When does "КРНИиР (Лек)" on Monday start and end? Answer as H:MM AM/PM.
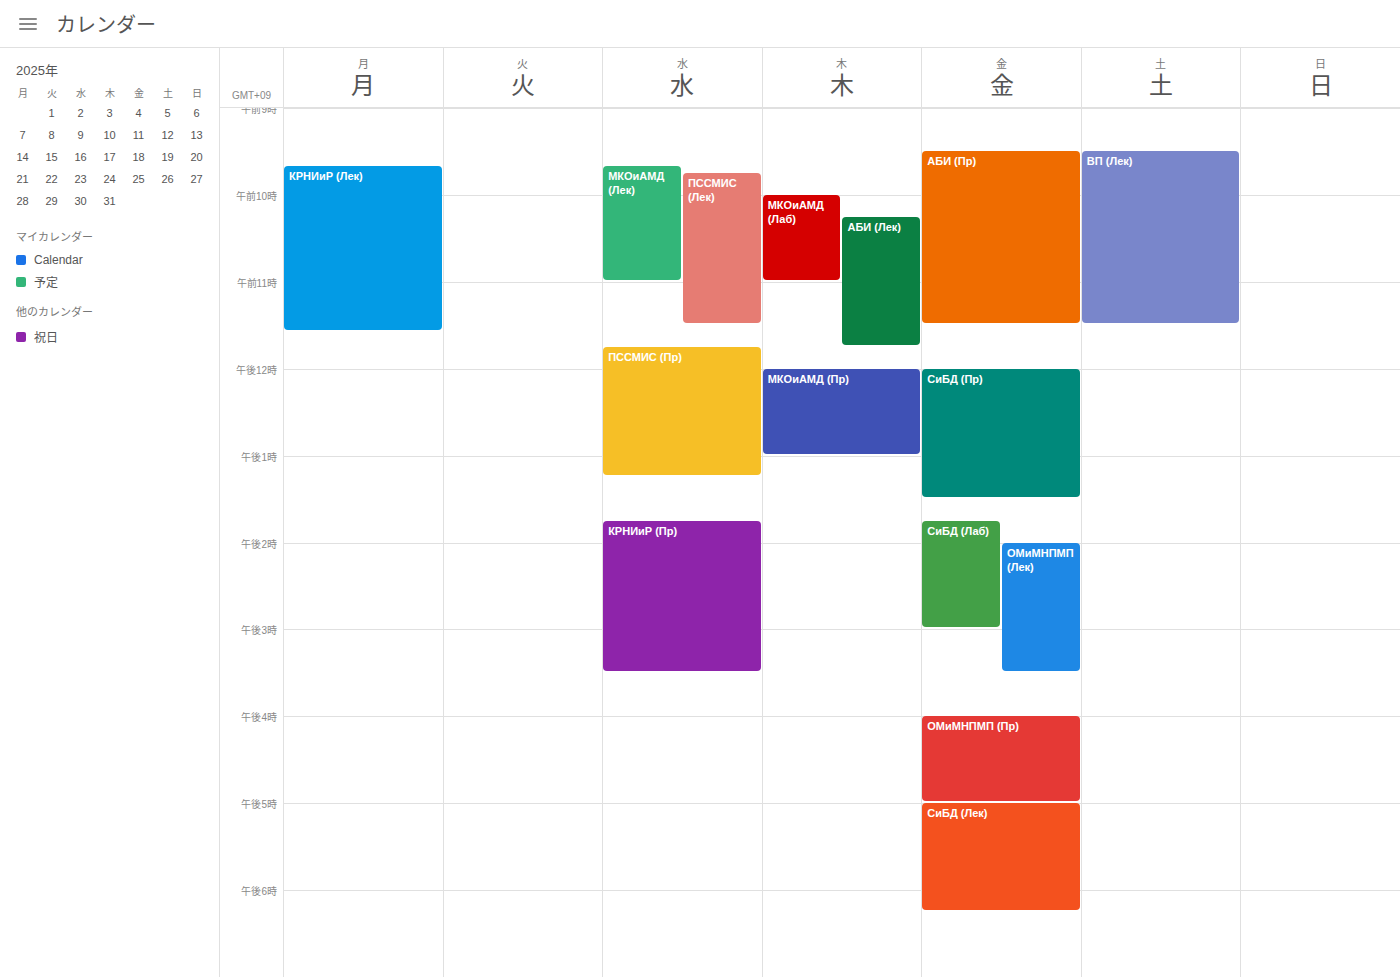
9:40 AM to 11:35 AM